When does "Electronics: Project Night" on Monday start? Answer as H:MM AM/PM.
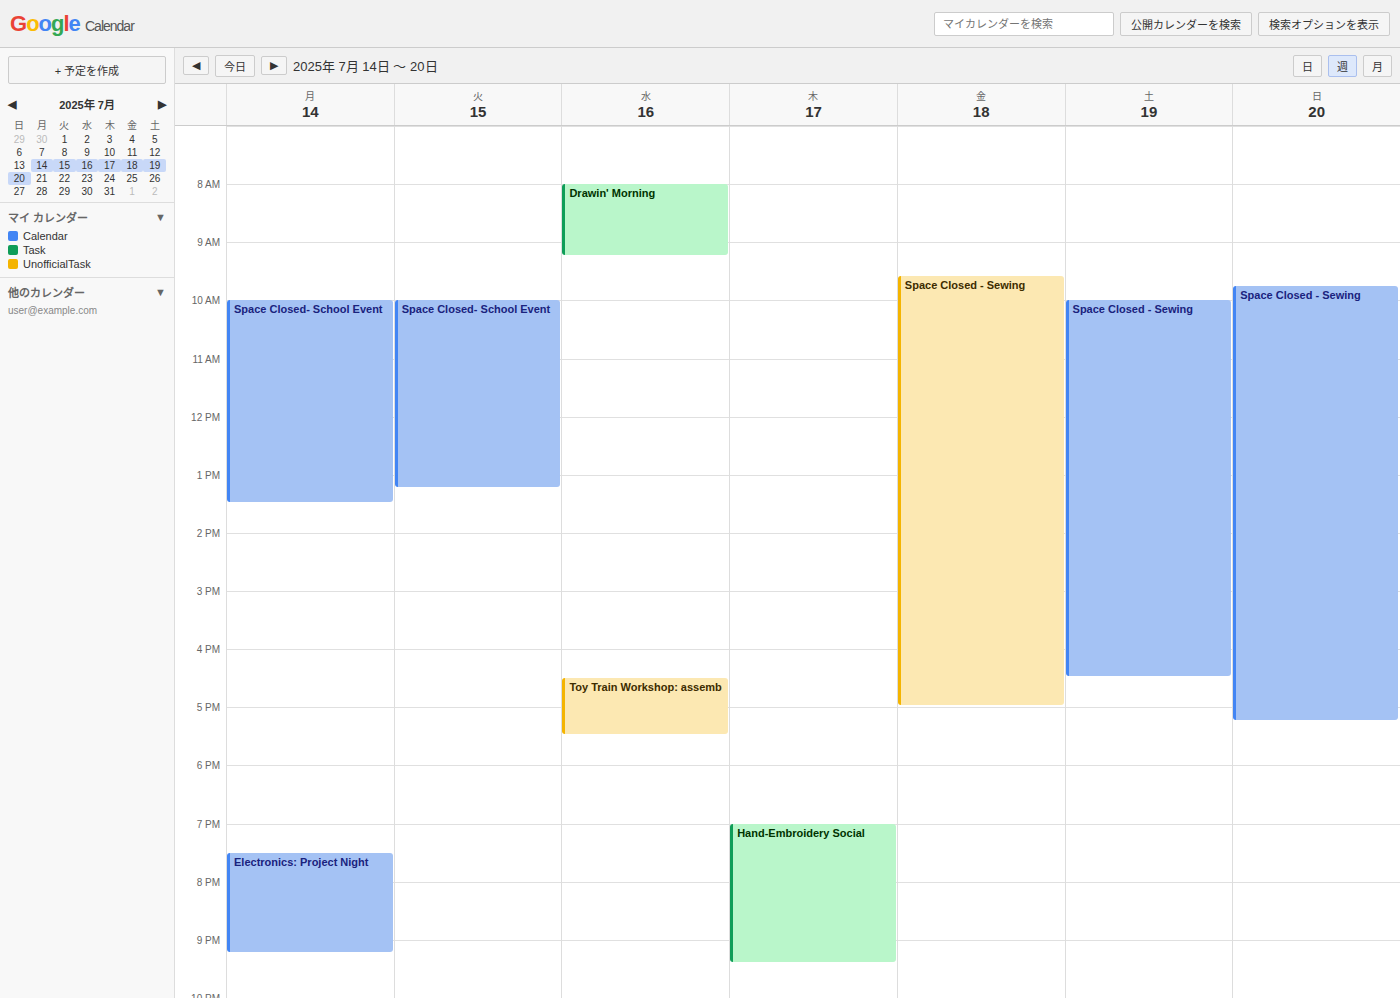
7:30 PM